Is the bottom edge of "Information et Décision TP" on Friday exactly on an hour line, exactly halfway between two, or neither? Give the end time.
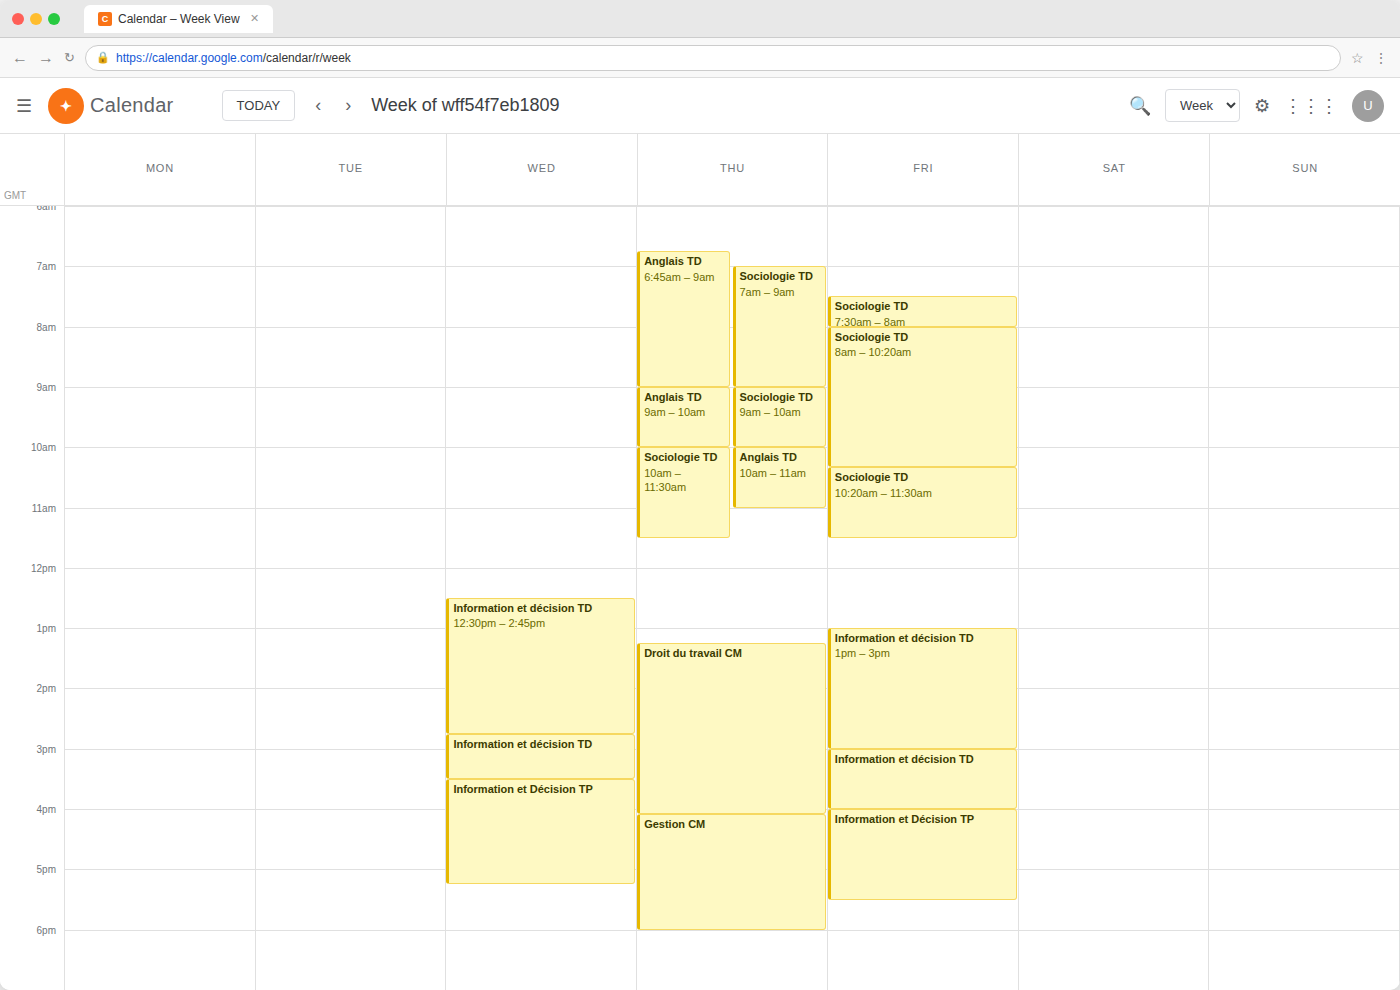
17:30 -- halfway between the 17:00 and 18:00 lines.